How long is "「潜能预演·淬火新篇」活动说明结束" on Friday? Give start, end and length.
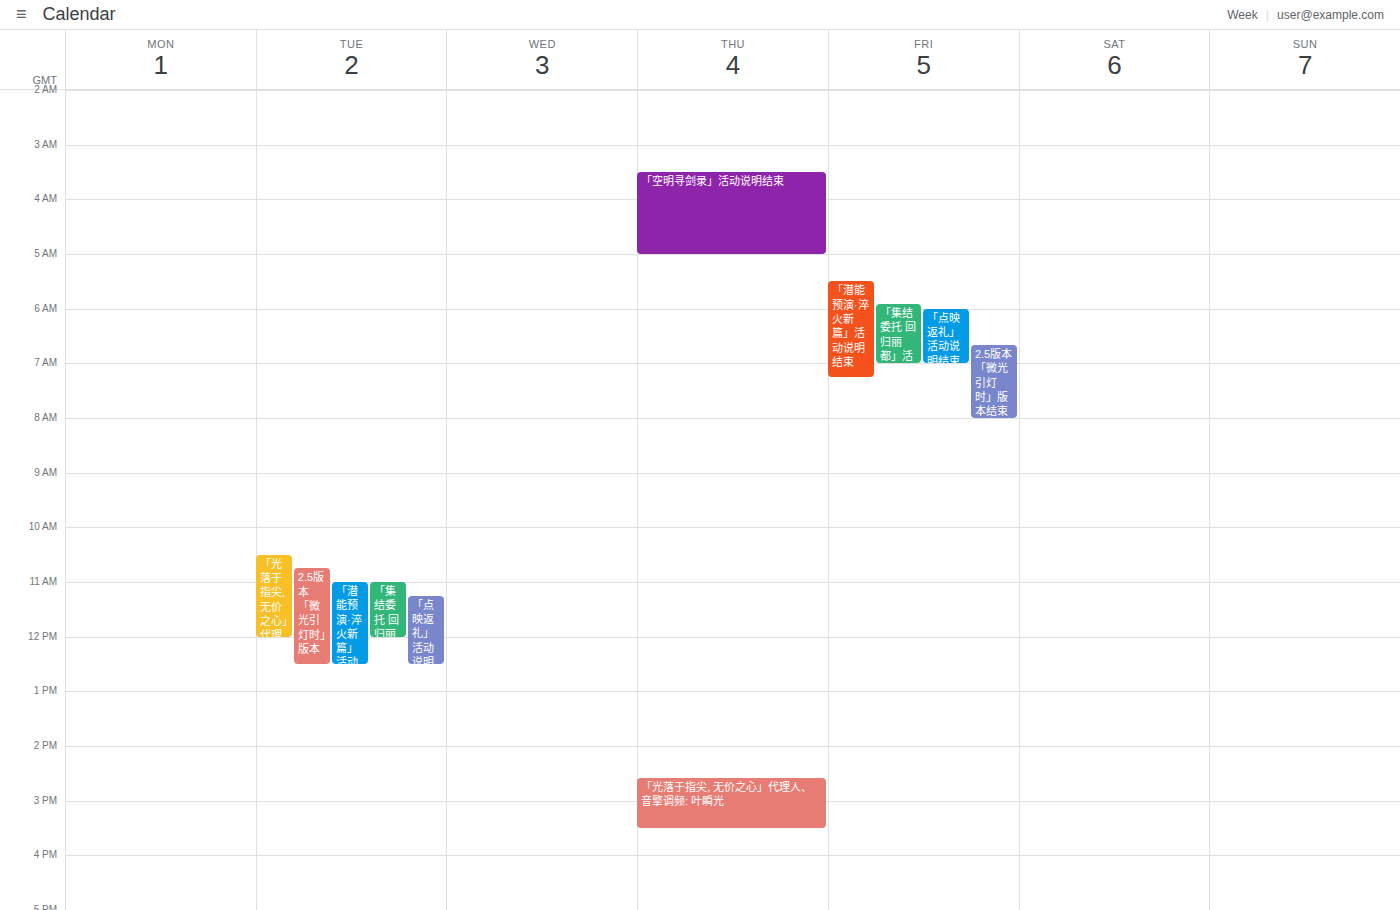
5:30 AM to 7:15 AM, 1 hour 45 minutes